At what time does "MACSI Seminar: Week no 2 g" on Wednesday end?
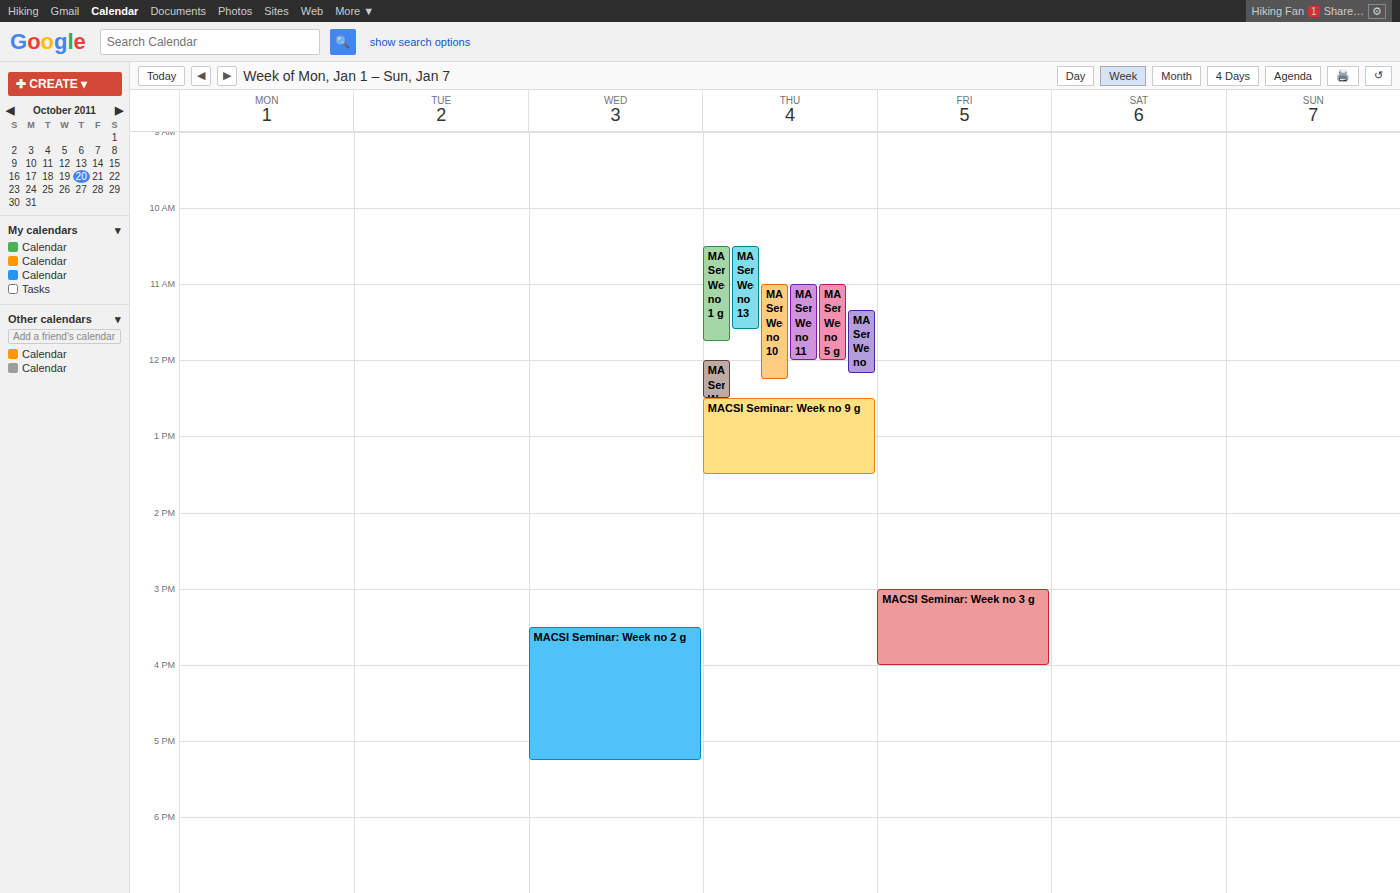
5:15 PM